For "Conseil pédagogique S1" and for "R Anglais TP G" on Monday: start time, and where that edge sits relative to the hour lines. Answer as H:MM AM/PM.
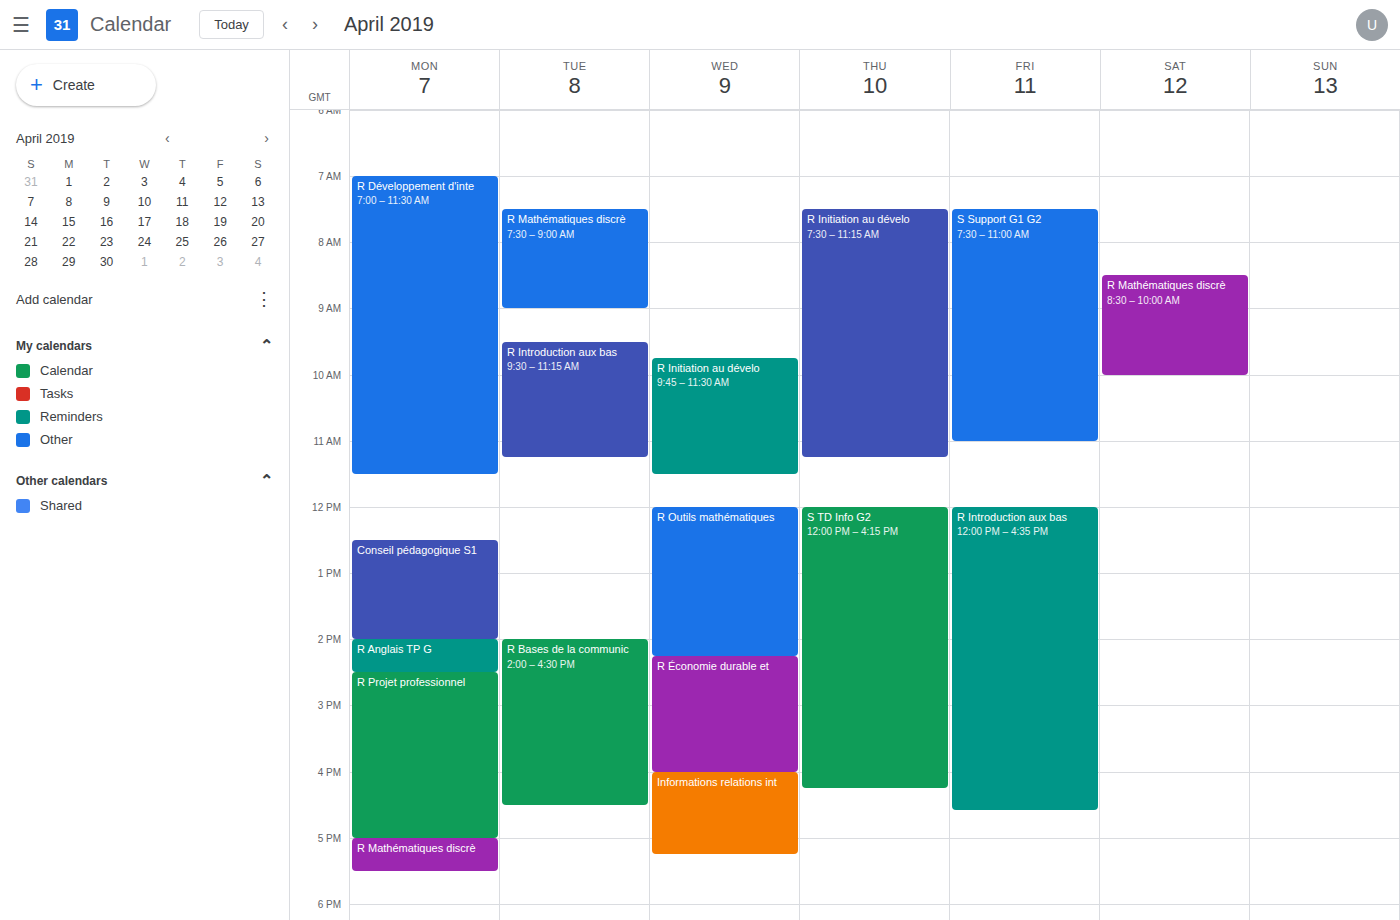
"Conseil pédagogique S1": 12:30 PM, halfway between the 12 PM and 1 PM lines. "R Anglais TP G": 2:00 PM, exactly on the 2 PM line.